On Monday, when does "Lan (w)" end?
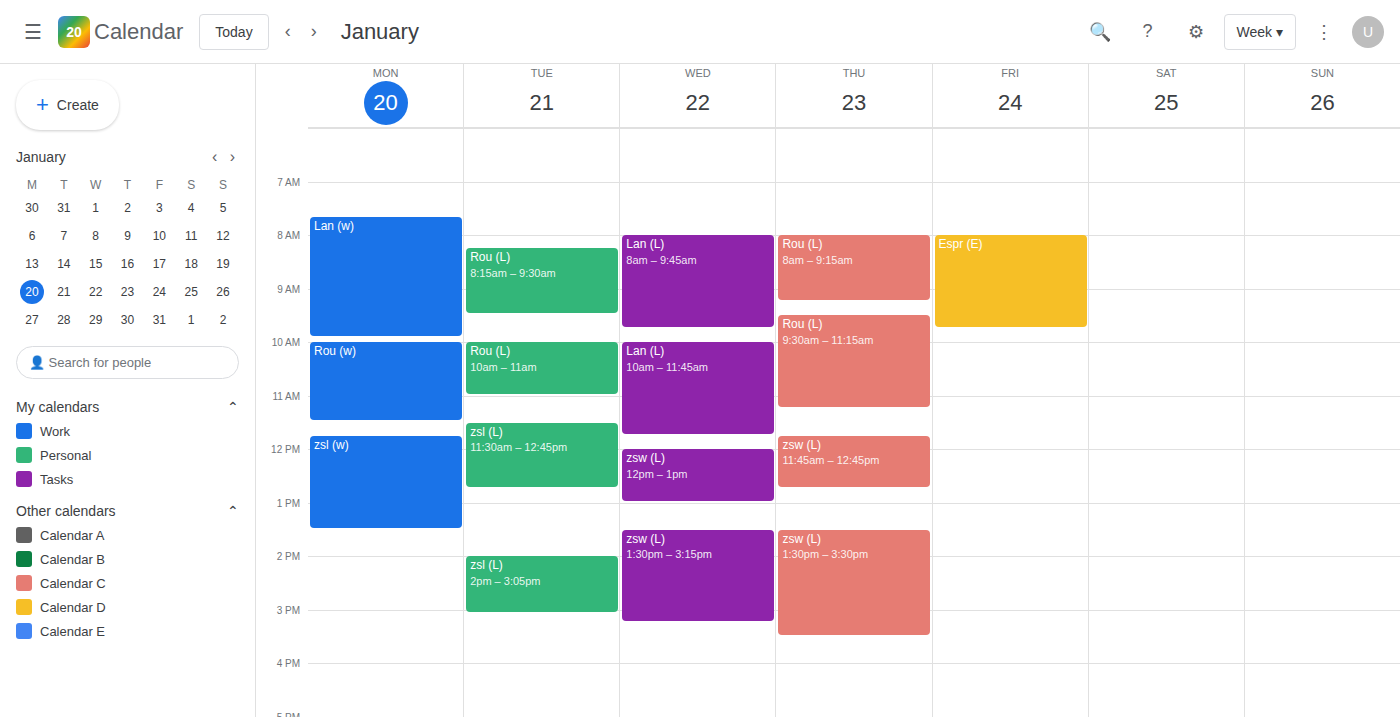
9:55 AM